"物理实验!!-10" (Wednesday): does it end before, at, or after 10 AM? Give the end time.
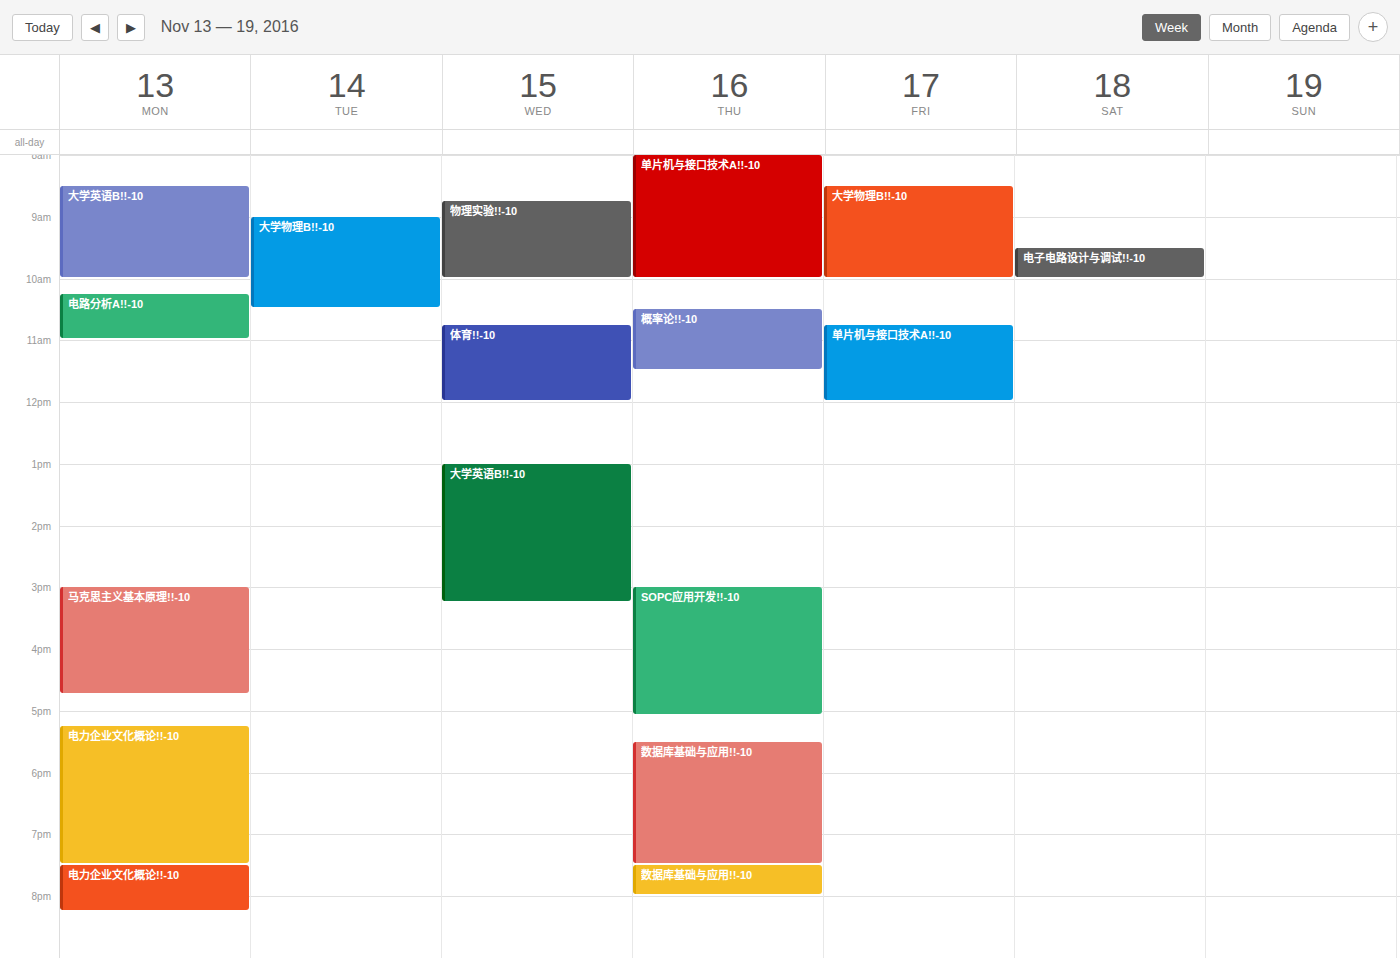
10:00 AM -- exactly at 10 AM, on the 10 AM line.